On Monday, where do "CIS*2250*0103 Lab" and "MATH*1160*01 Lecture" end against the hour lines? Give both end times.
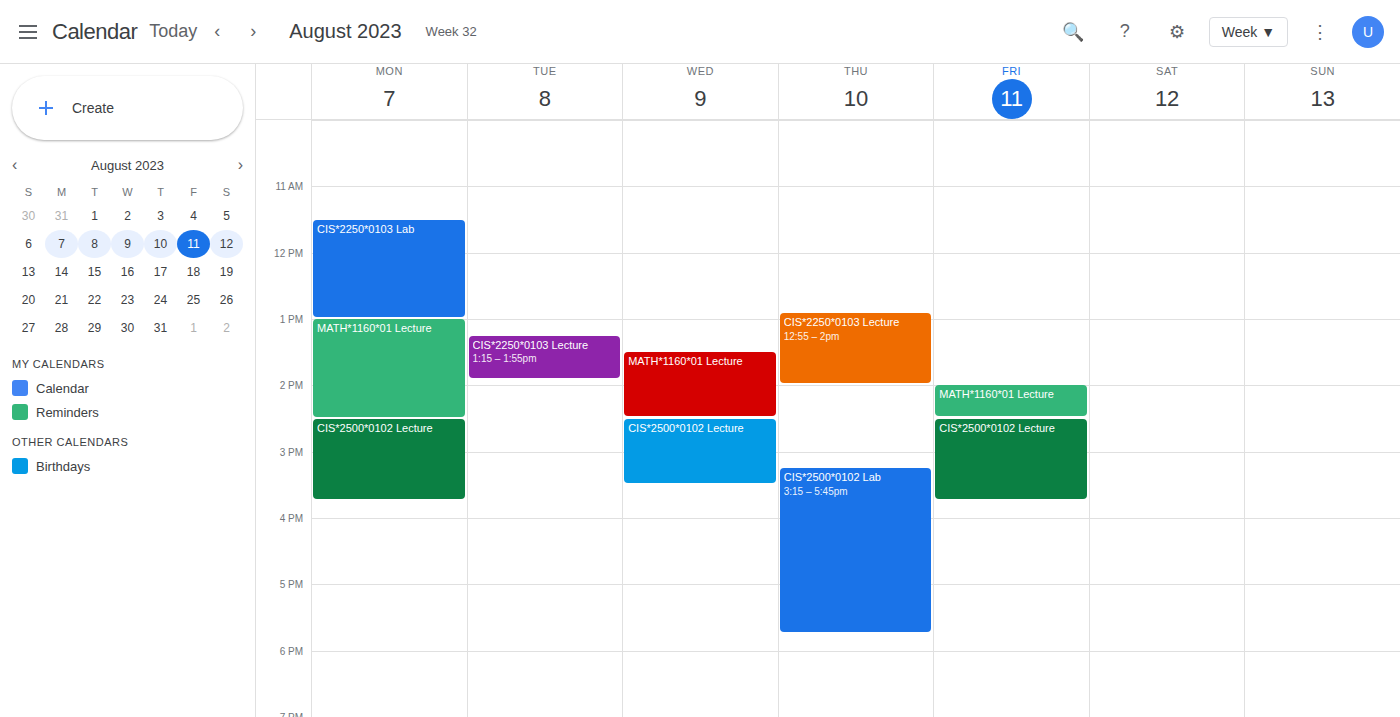
"CIS*2250*0103 Lab": 1:00 PM, exactly on the 1 PM line. "MATH*1160*01 Lecture": 2:30 PM, halfway between the 2 PM and 3 PM lines.